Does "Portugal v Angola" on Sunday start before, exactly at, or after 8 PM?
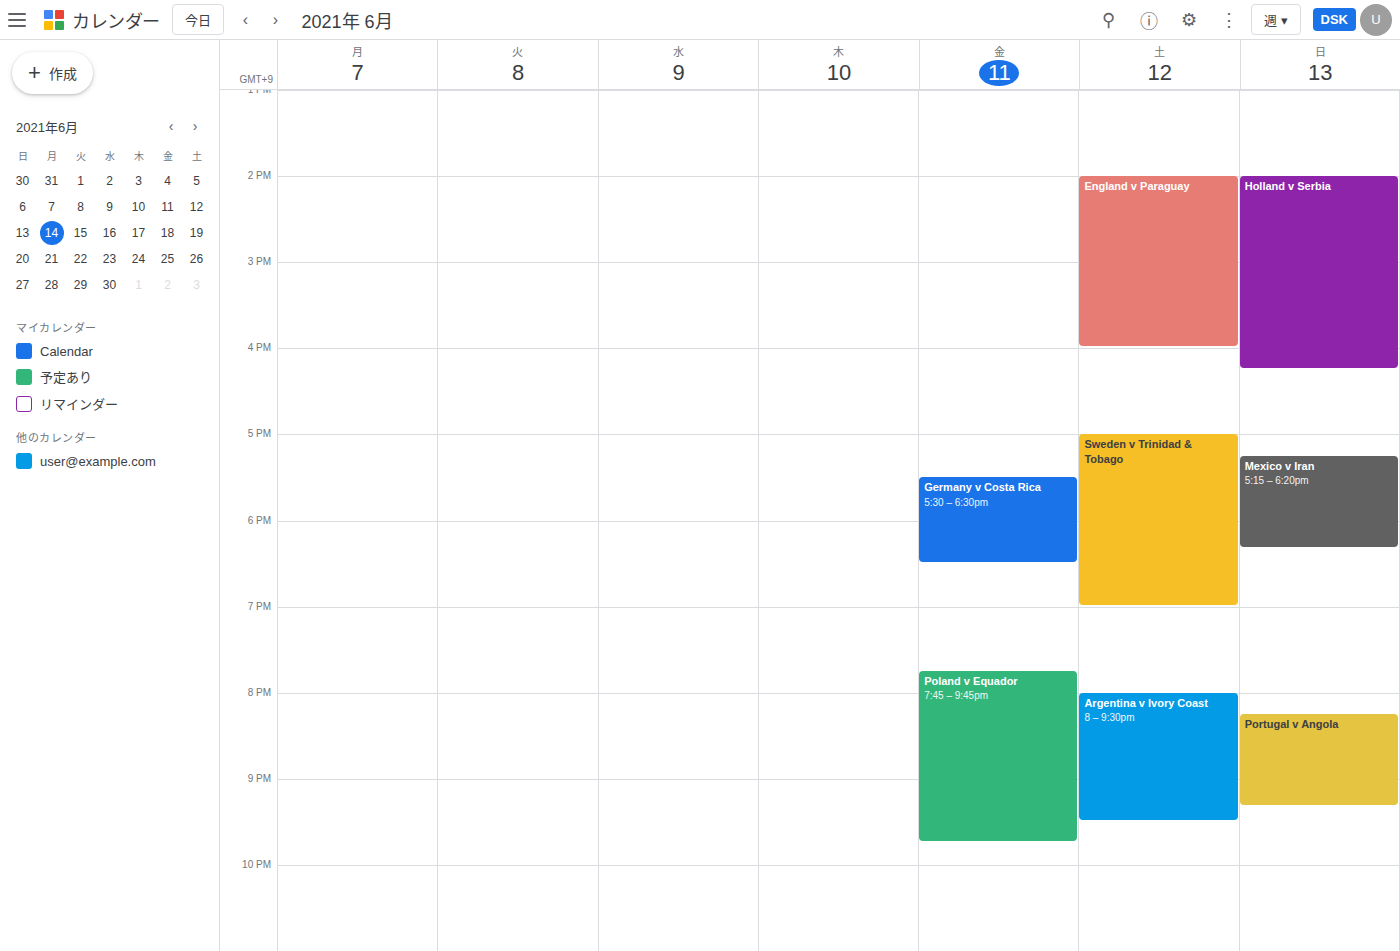
8:15 PM -- after 8 PM, 15 minutes below the 8 PM line.